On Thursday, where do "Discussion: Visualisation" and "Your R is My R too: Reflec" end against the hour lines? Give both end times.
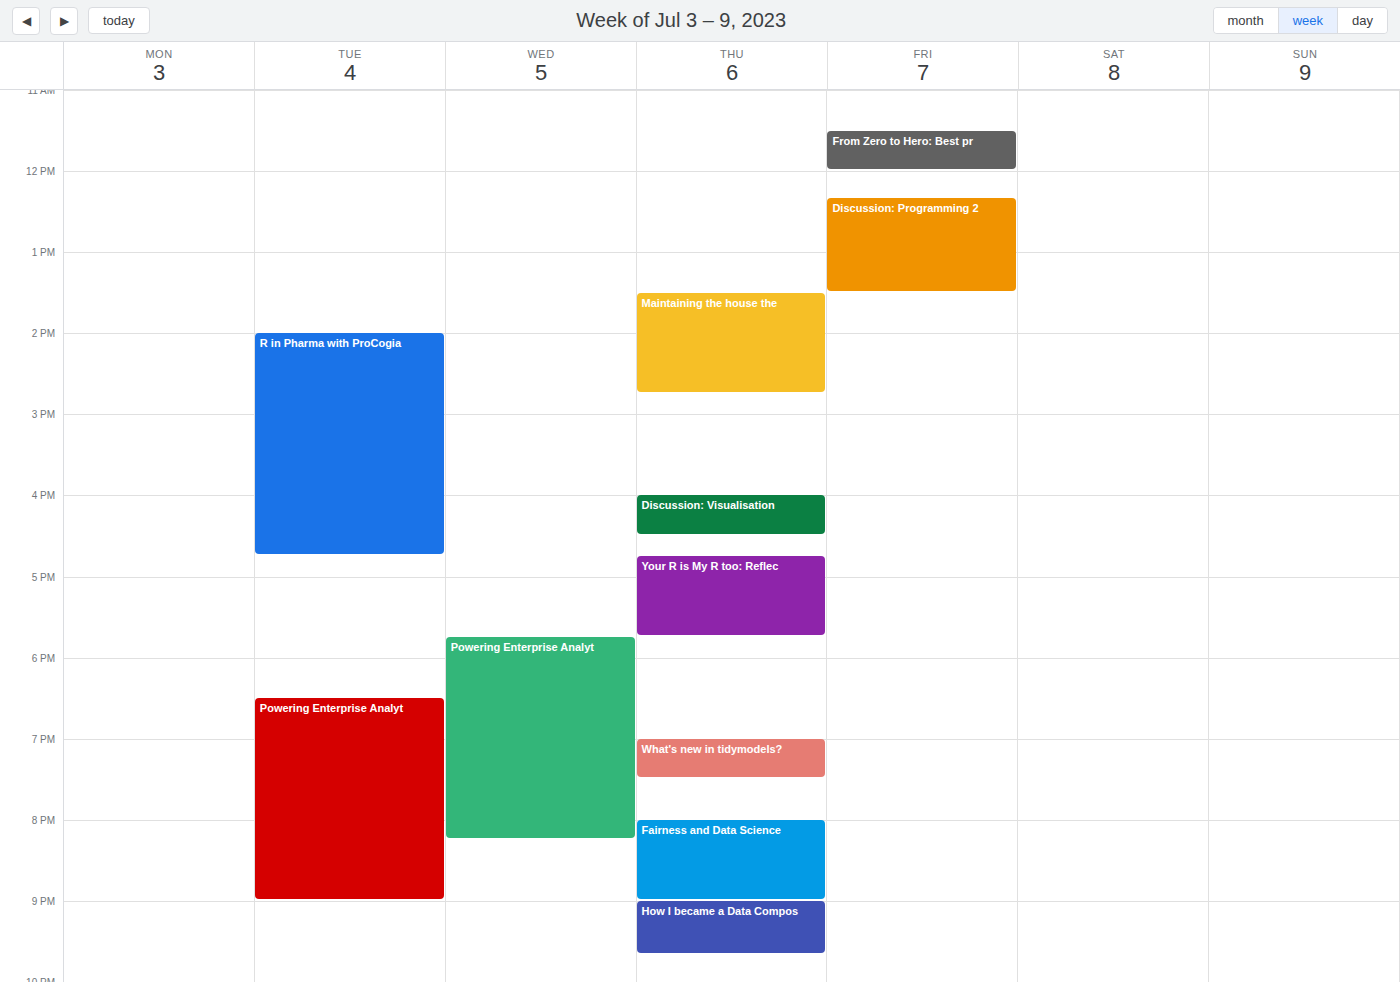
"Discussion: Visualisation": 4:30 PM, halfway between the 4 PM and 5 PM lines. "Your R is My R too: Reflec": 5:45 PM, neither: three quarters of the way from the 5 PM line to the 6 PM line.